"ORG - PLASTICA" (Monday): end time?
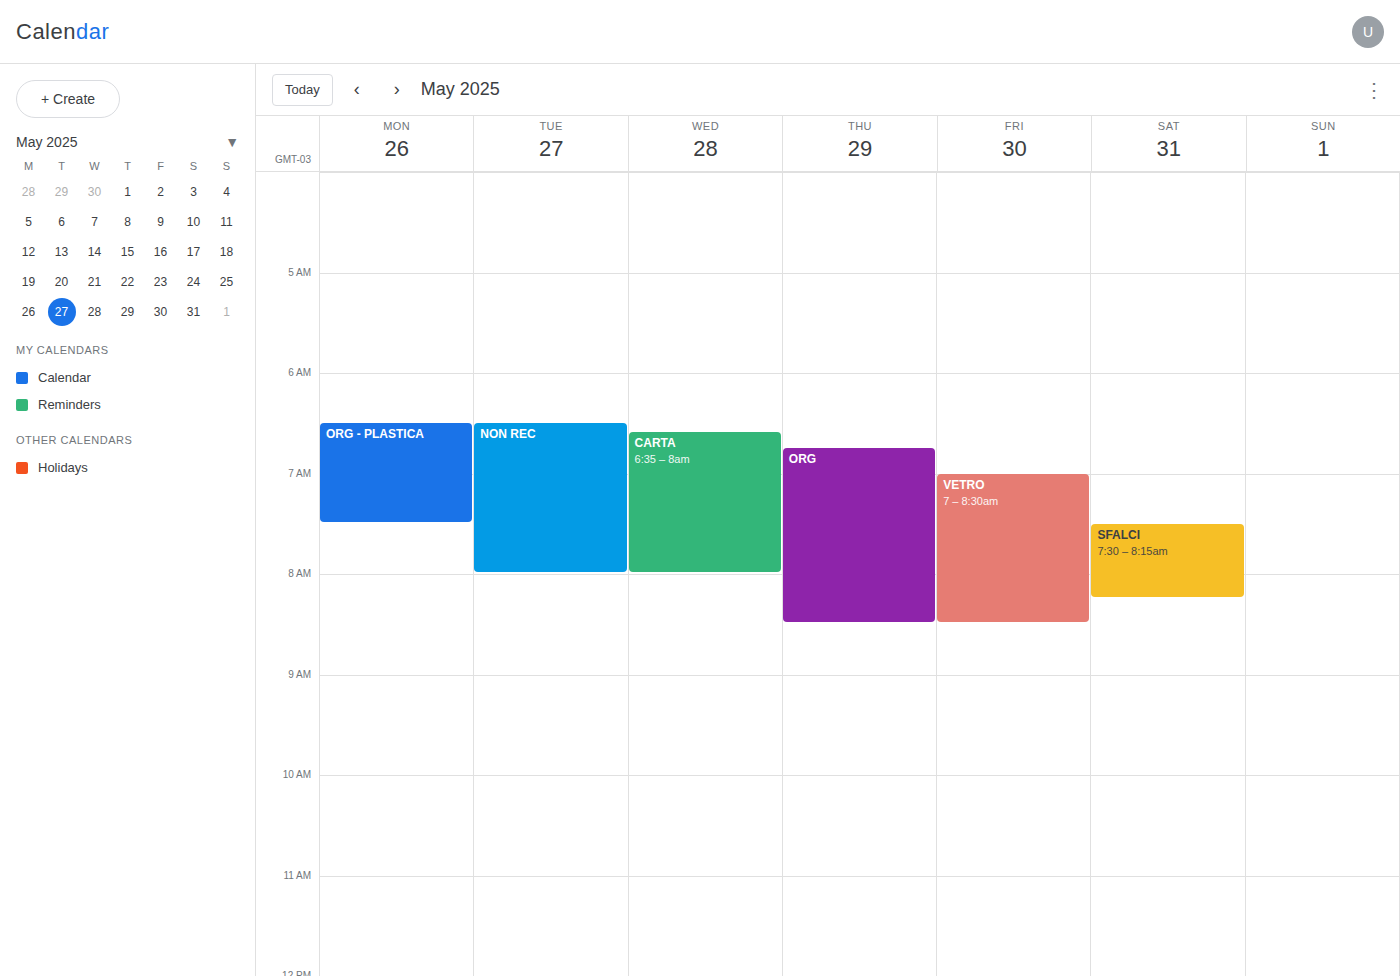
7:30 AM